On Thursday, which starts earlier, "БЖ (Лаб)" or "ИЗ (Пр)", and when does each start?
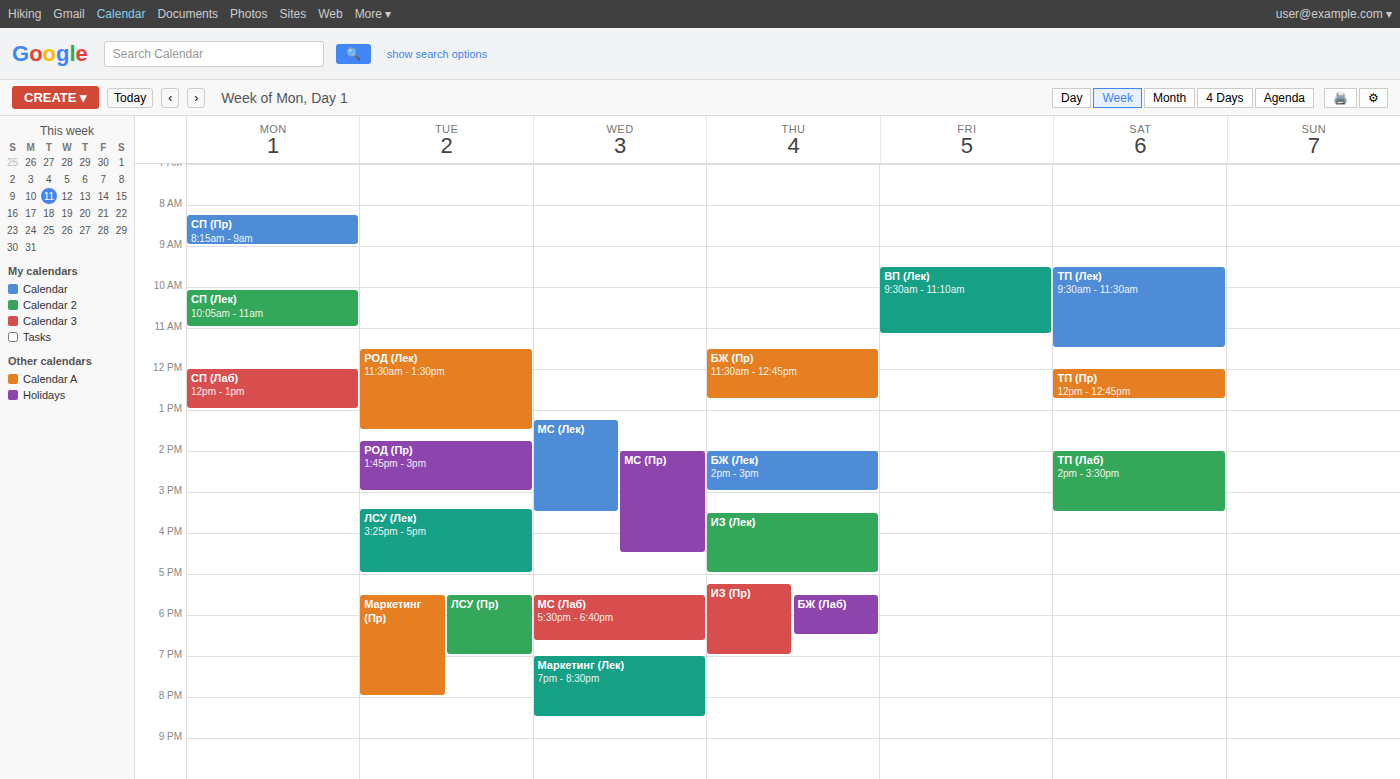
"ИЗ (Пр)" 5:15 PM; "БЖ (Лаб)" 5:30 PM.